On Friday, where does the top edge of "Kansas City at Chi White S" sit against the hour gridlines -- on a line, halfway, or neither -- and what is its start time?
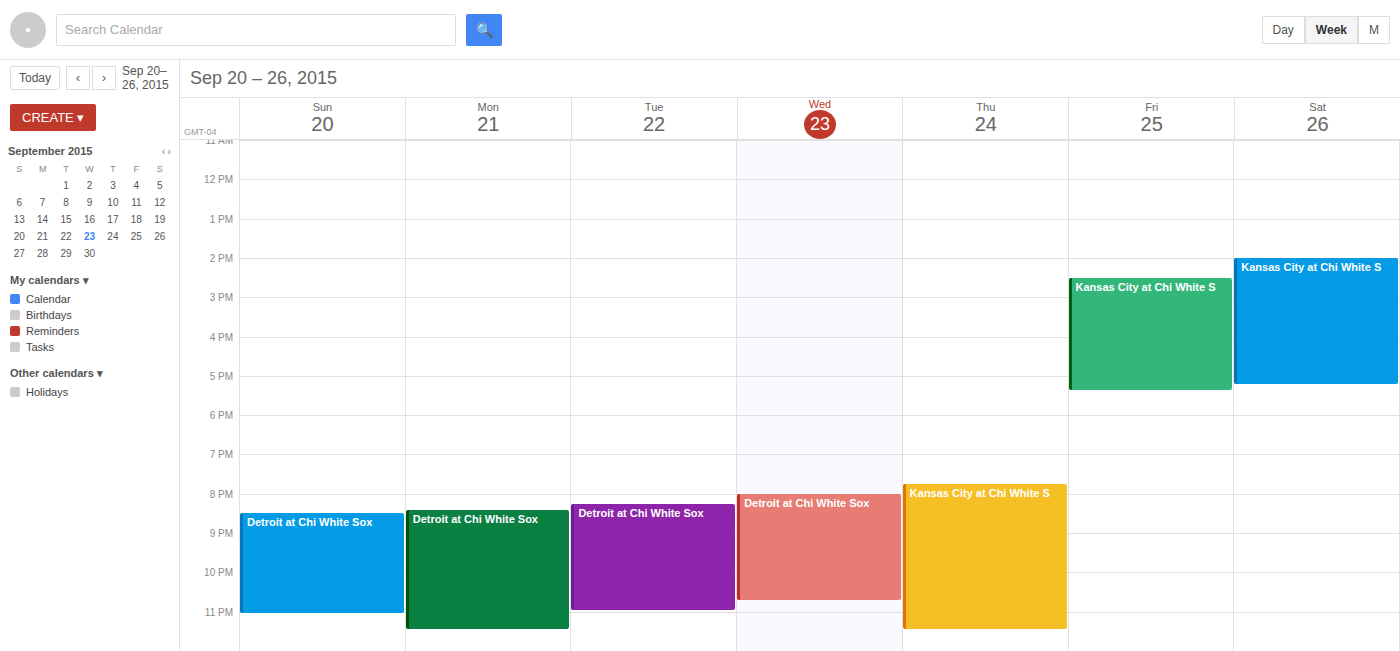
2:30 PM -- halfway between the 2 PM and 3 PM lines.